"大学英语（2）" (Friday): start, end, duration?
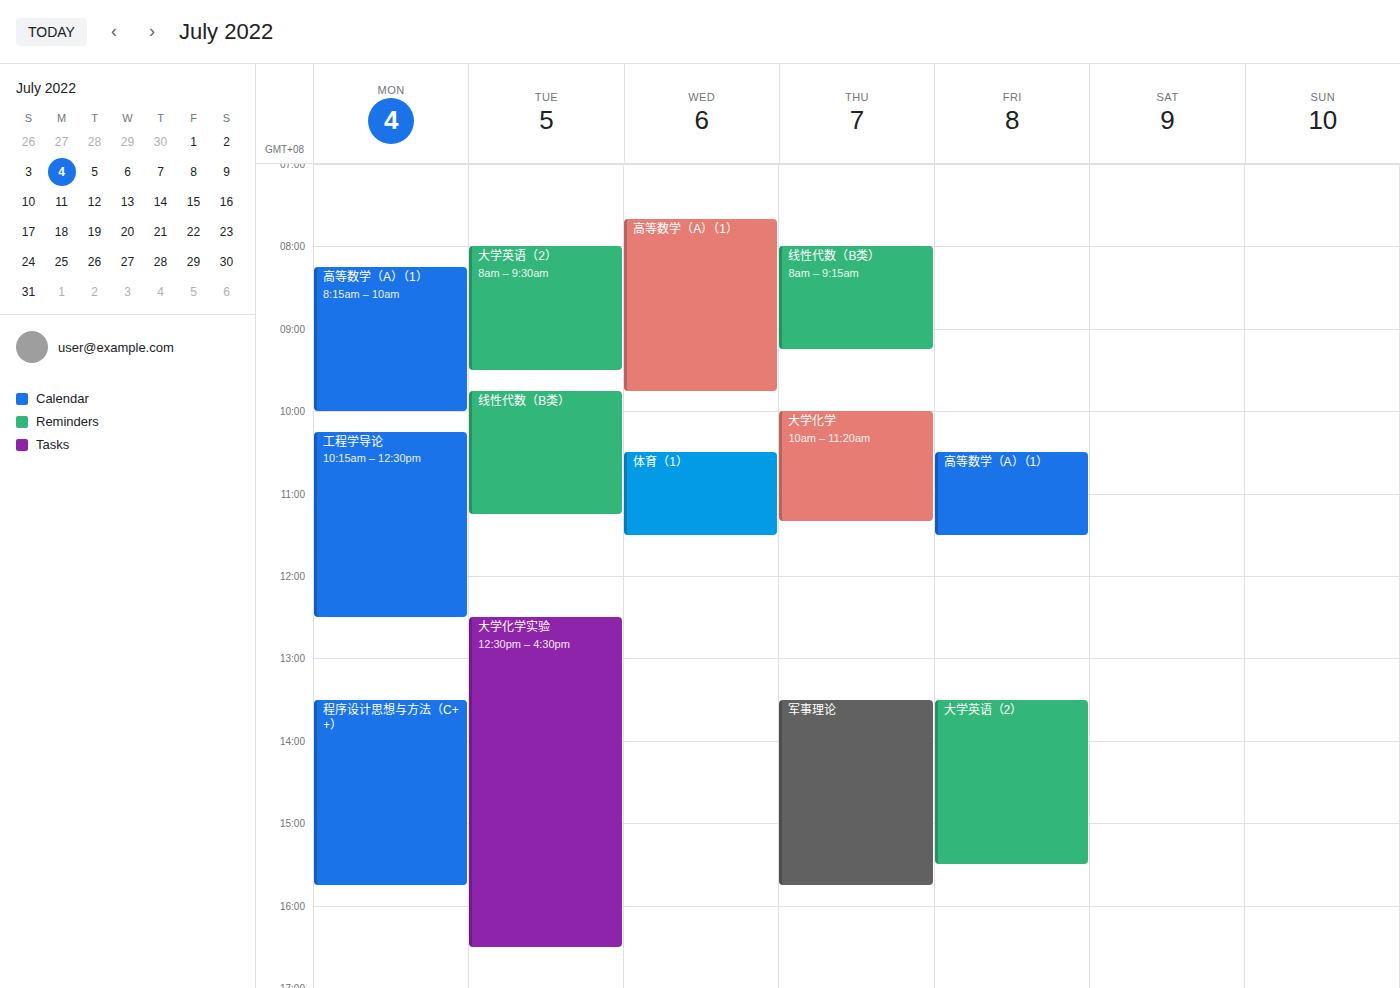
1:30 PM to 3:30 PM, 2 hours